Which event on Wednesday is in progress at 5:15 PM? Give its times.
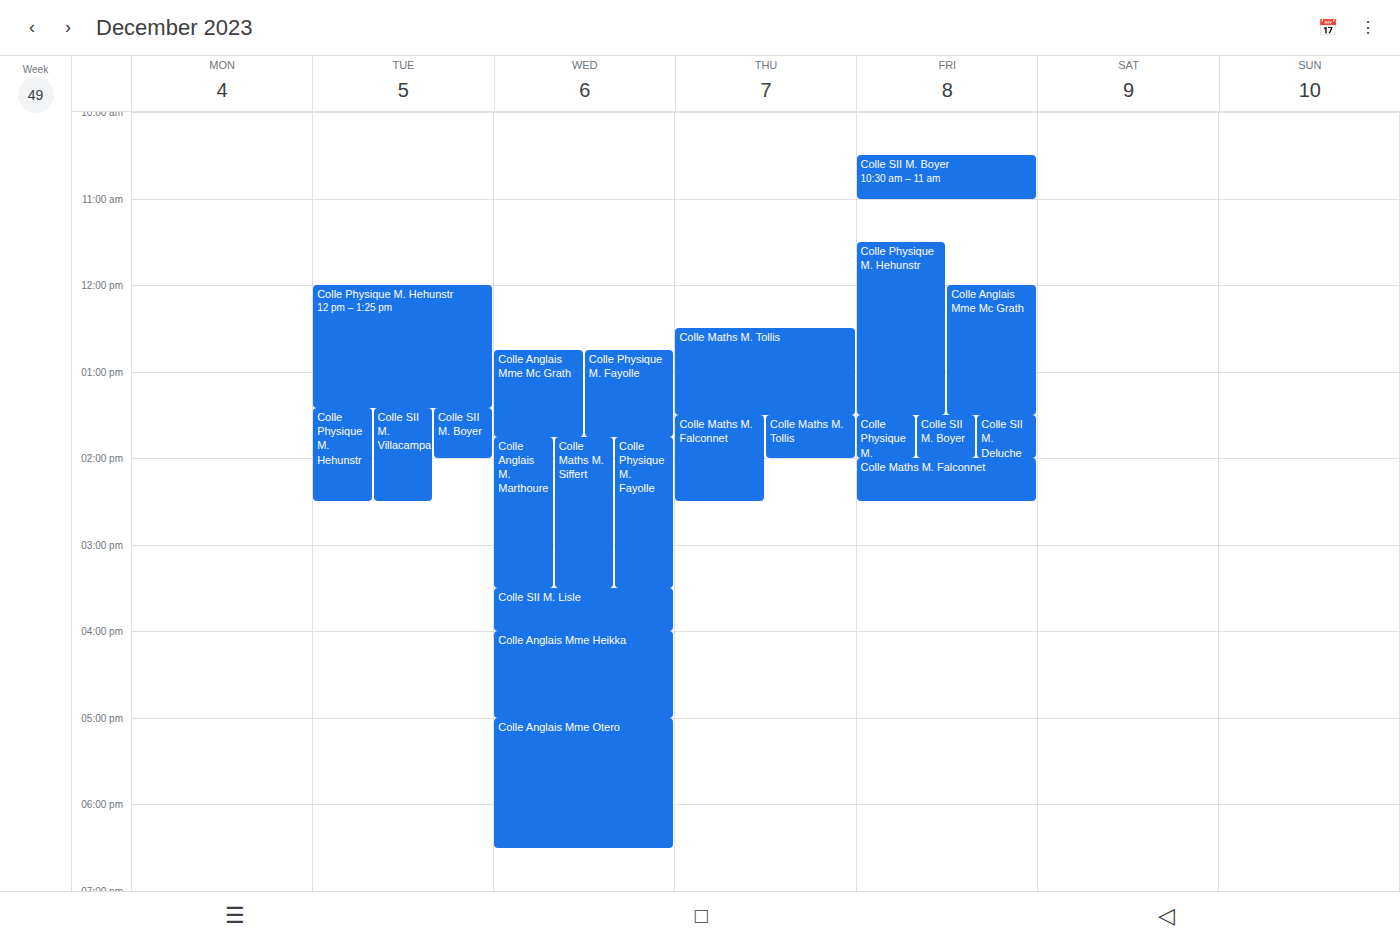
"Colle Anglais Mme Otero", 5:00 PM to 6:30 PM